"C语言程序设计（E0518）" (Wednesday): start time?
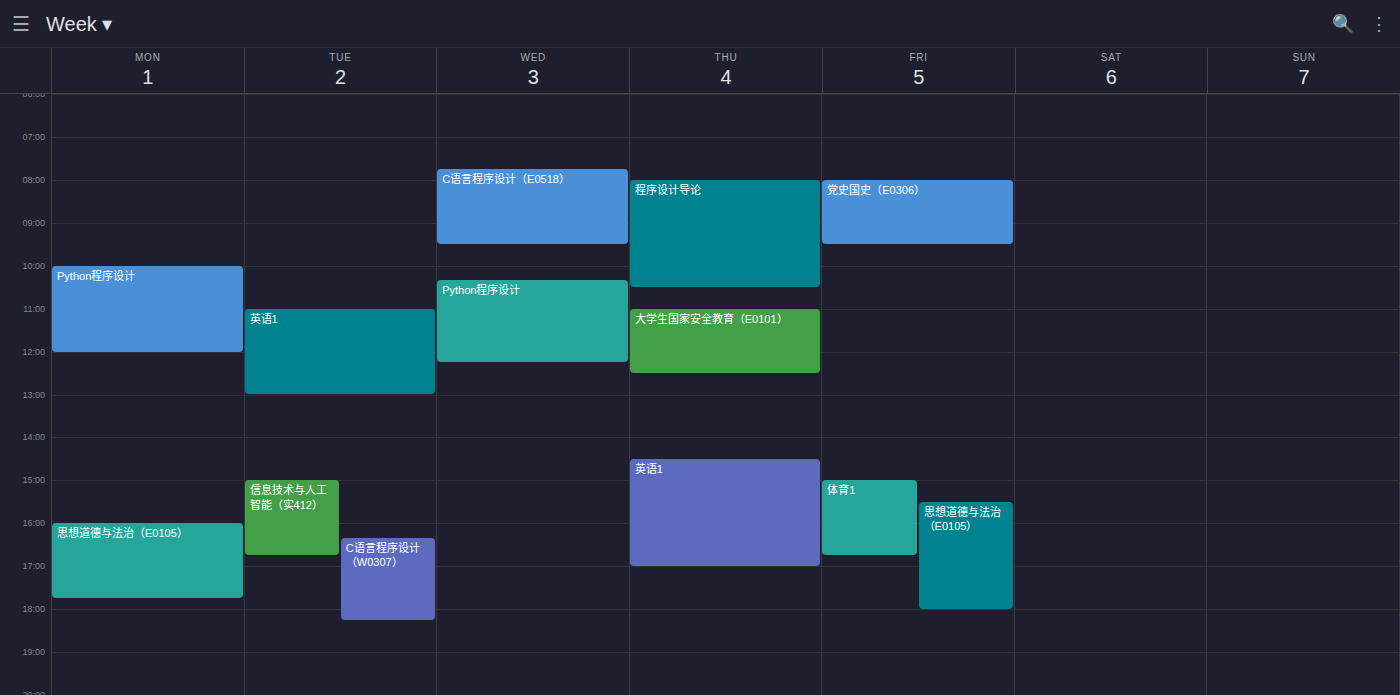
7:45 AM